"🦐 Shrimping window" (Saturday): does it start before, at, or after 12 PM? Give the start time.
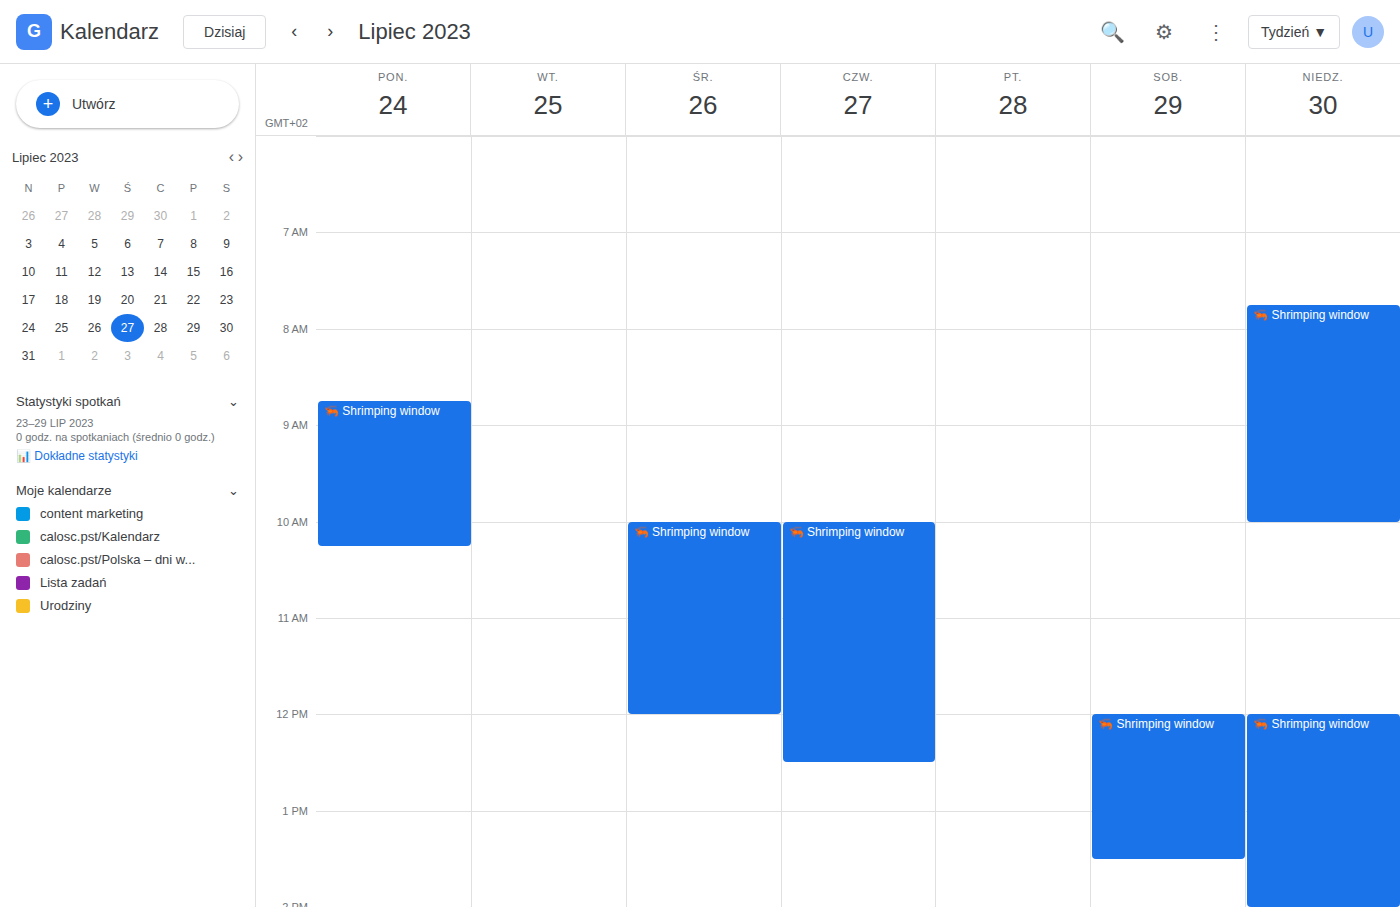
12:00 PM -- exactly at 12 PM, on the 12 PM line.